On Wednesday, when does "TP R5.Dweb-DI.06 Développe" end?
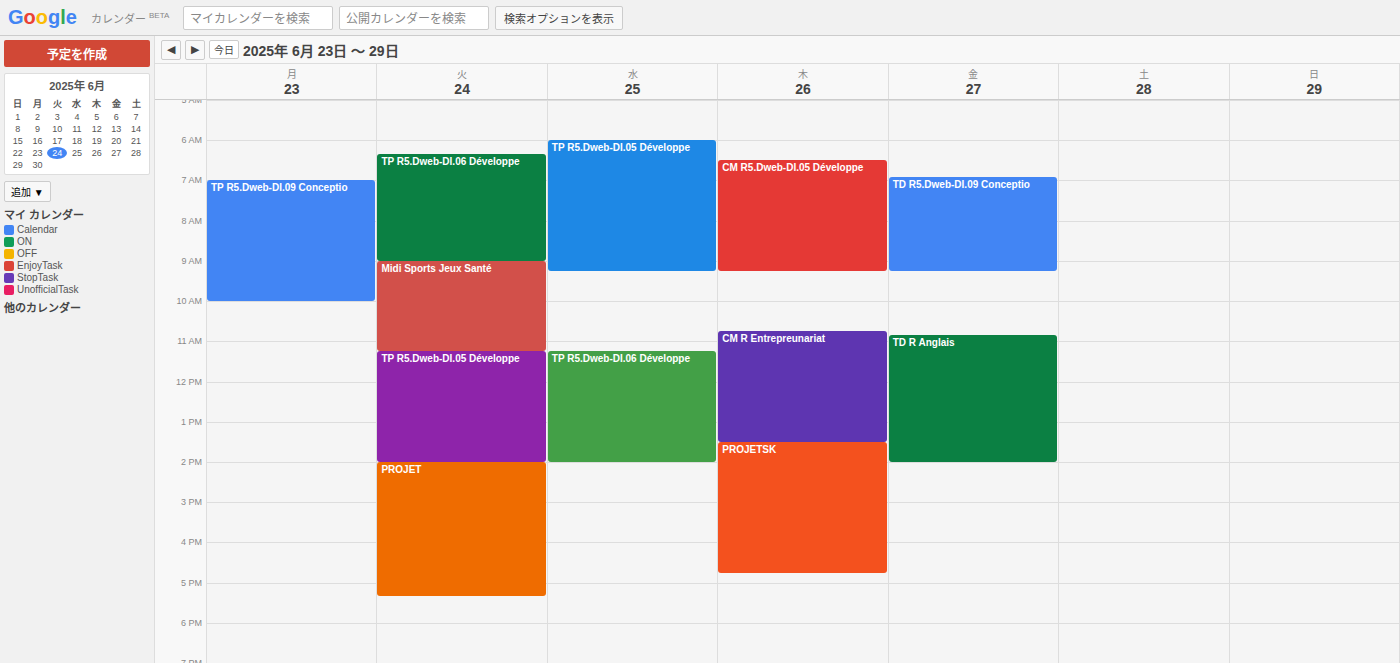
2:00 PM